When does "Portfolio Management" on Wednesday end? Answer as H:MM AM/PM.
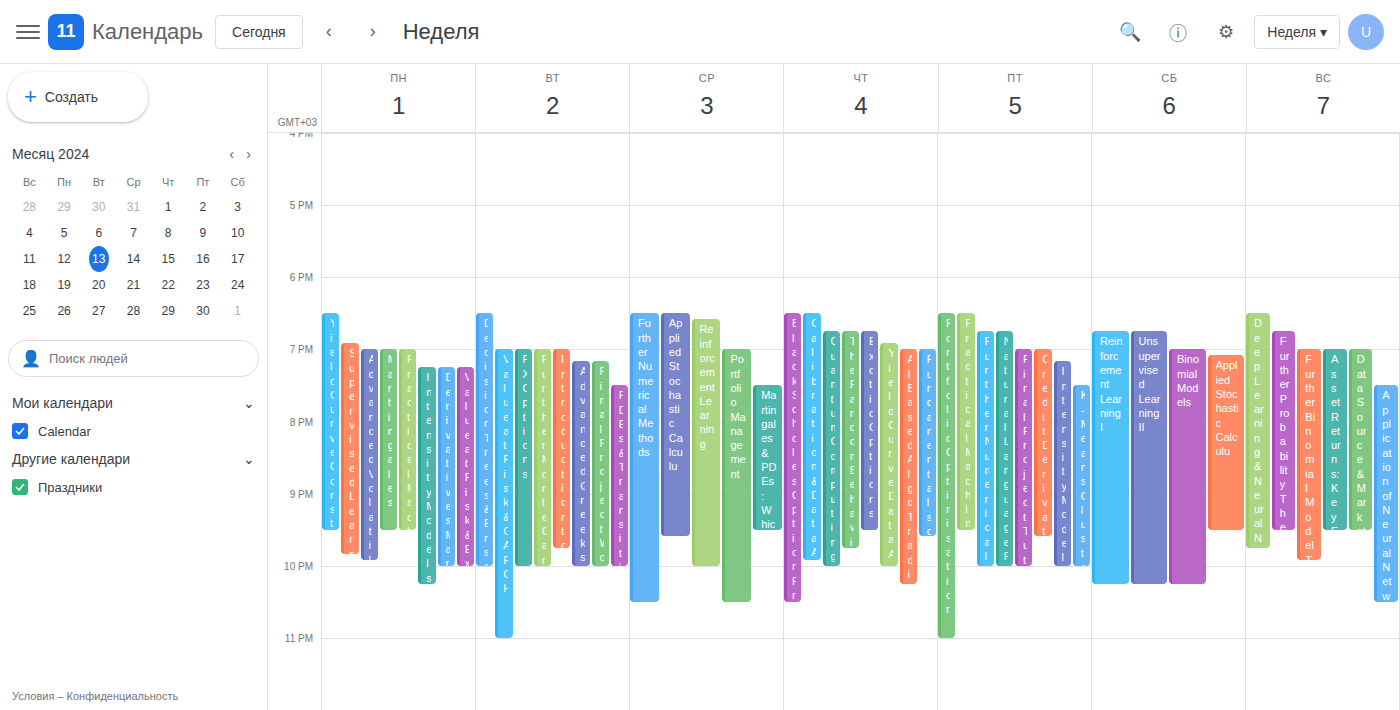
10:30 PM